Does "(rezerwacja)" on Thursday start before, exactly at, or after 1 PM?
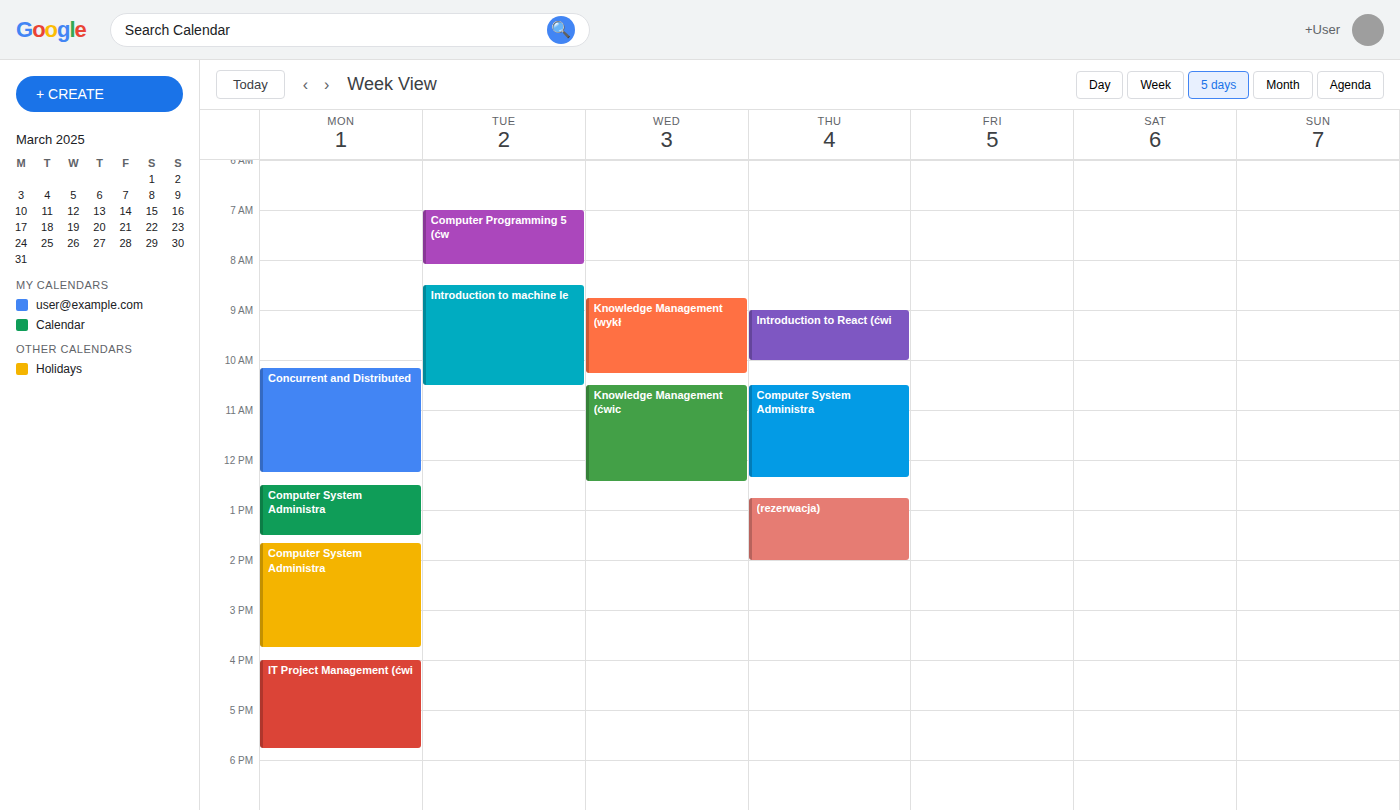
12:45 PM -- before 1 PM, 15 minutes above the 1 PM line.